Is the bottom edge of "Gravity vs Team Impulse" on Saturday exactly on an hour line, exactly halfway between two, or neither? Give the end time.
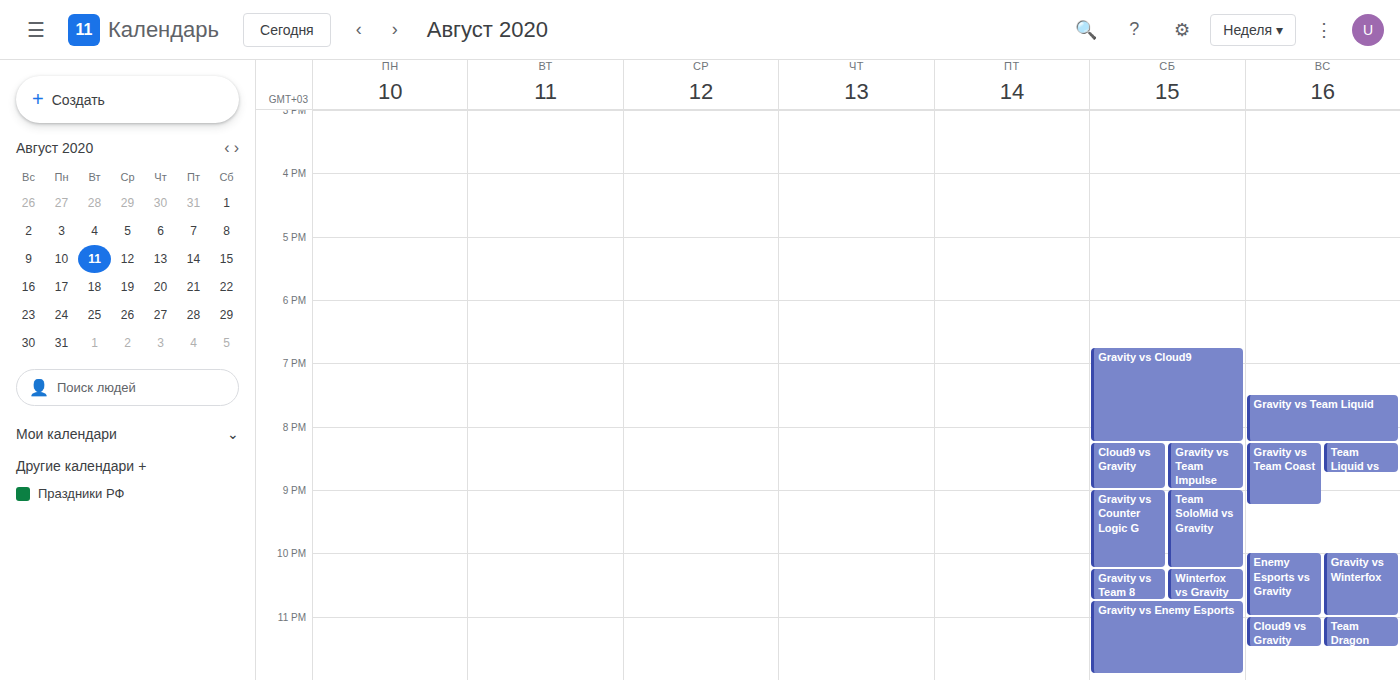
9:00 PM -- exactly on the 9 PM line.